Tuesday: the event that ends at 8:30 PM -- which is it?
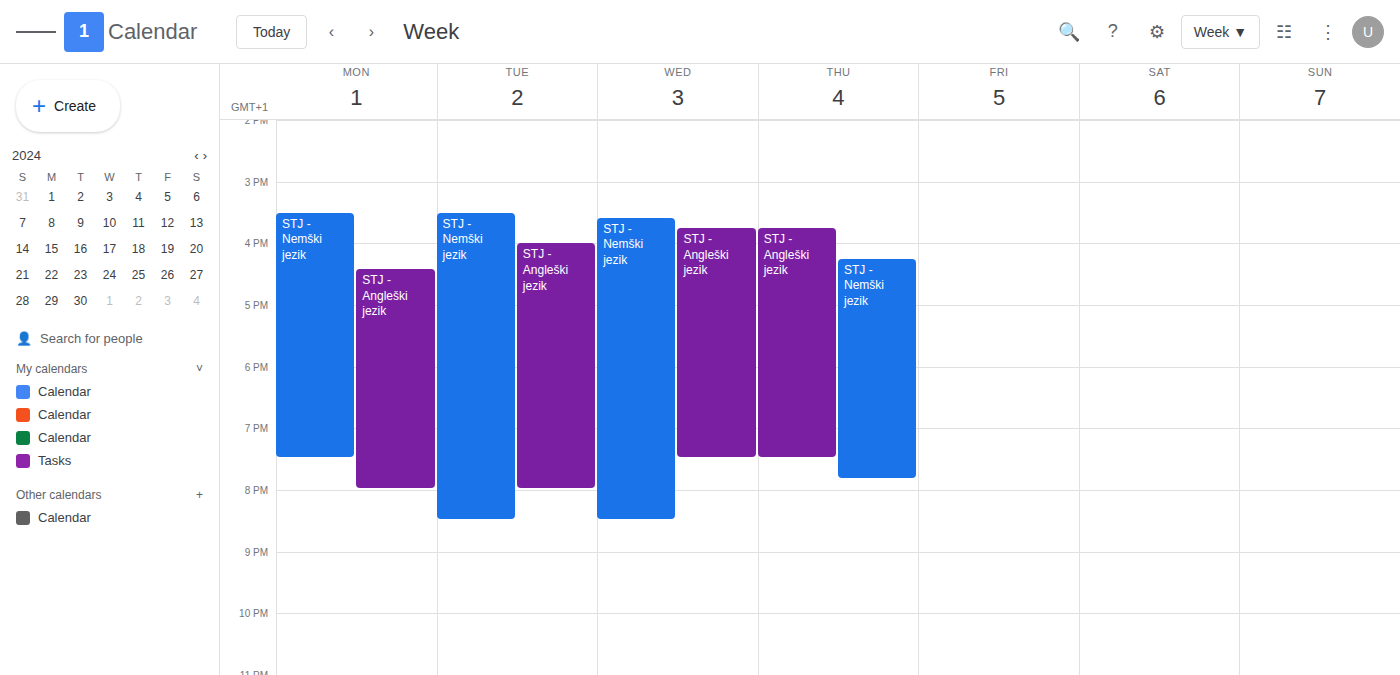
"STJ - Nemški jezik"